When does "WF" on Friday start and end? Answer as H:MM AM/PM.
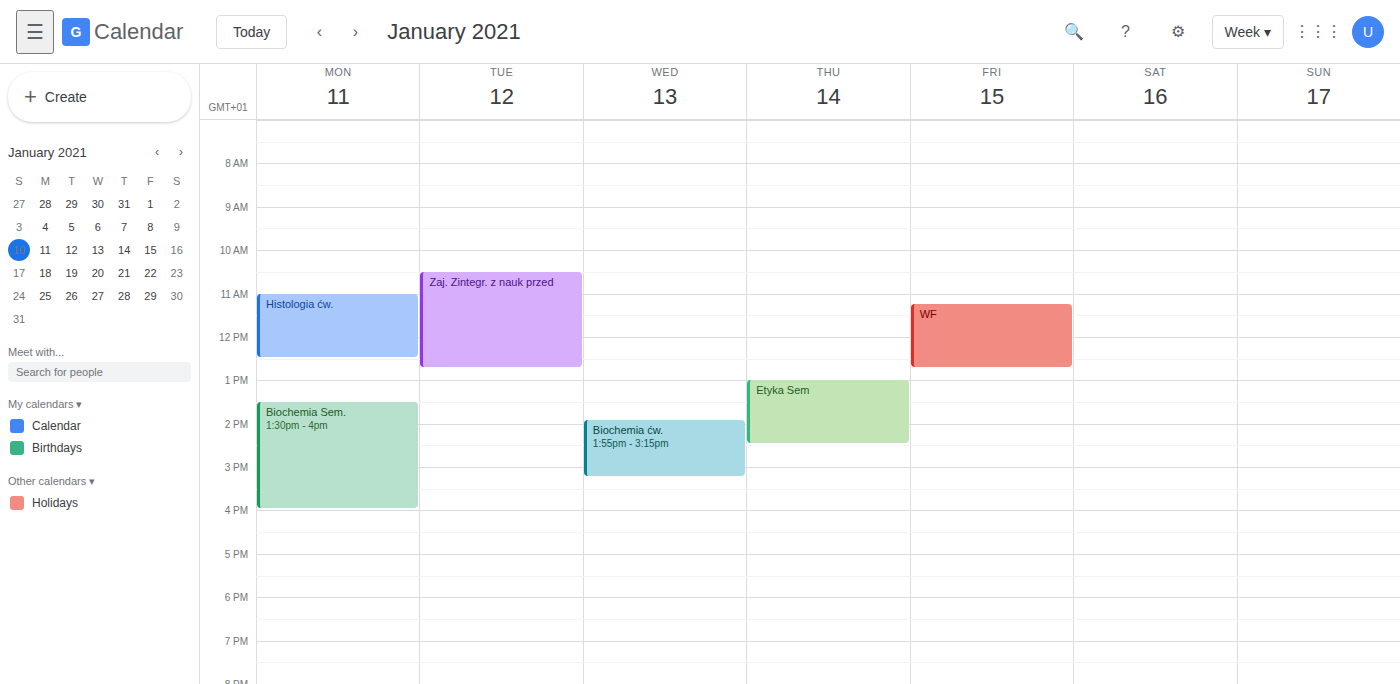
11:15 AM to 12:45 PM